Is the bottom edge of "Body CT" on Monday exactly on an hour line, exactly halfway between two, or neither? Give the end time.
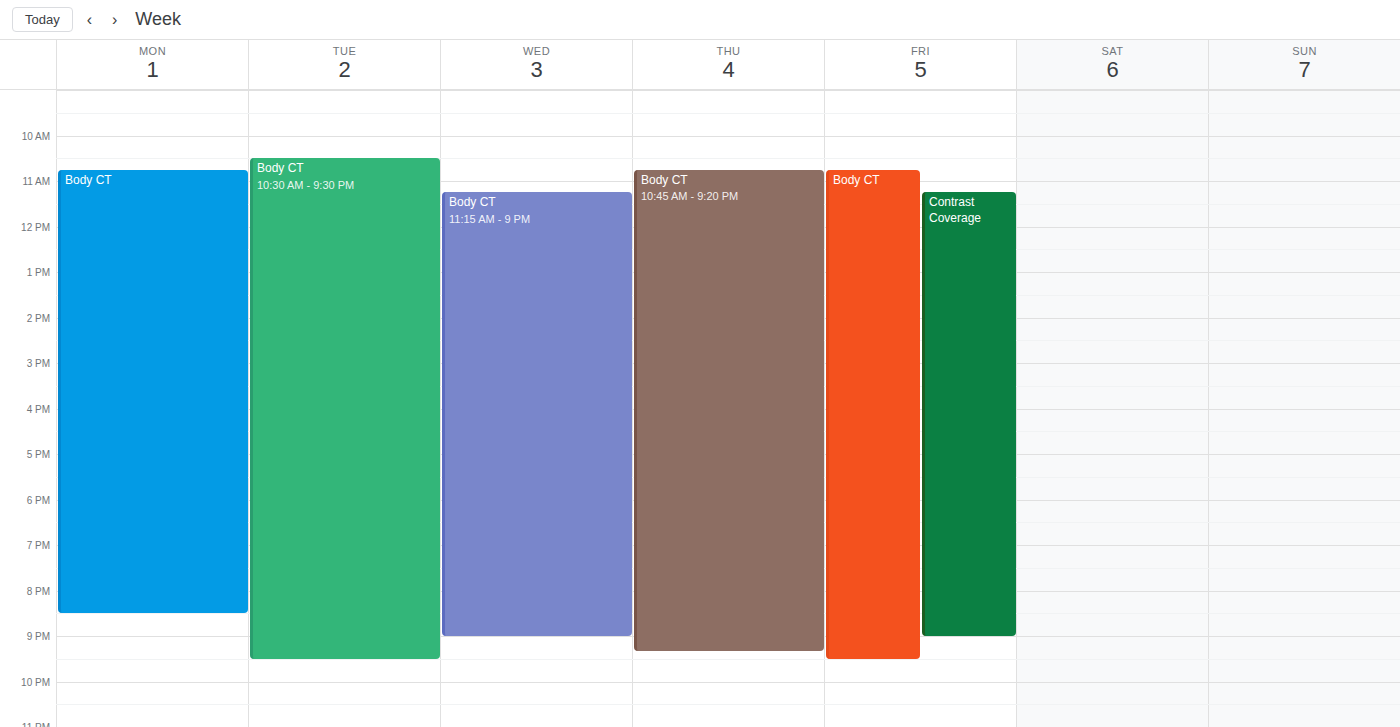
8:30 PM -- halfway between the 8 PM and 9 PM lines.